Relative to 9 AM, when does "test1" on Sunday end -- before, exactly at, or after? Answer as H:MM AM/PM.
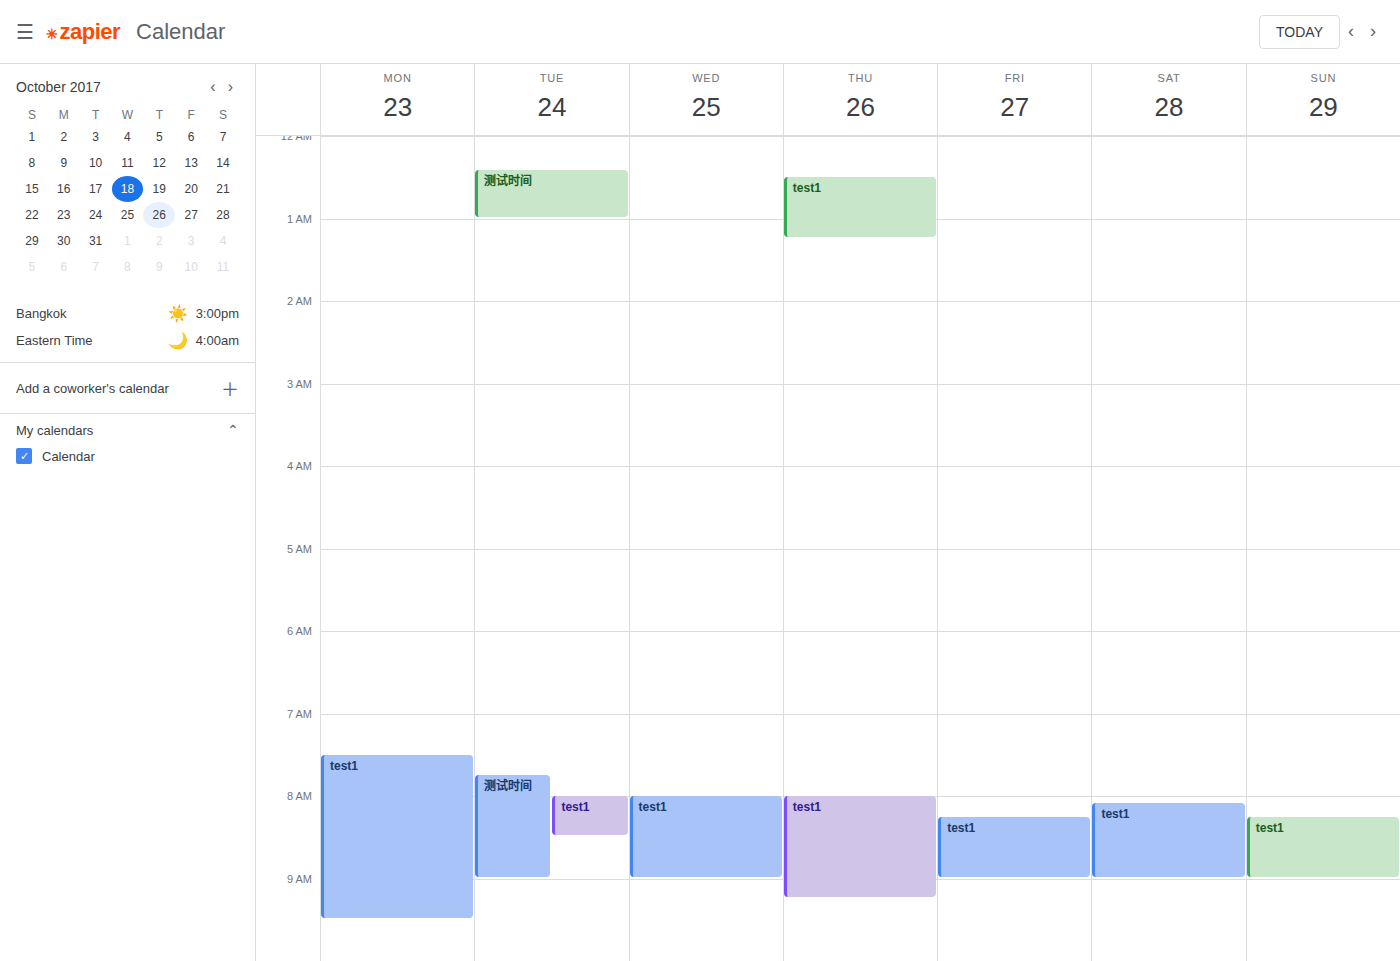
9:00 AM -- exactly at 9 AM, on the 9 AM line.